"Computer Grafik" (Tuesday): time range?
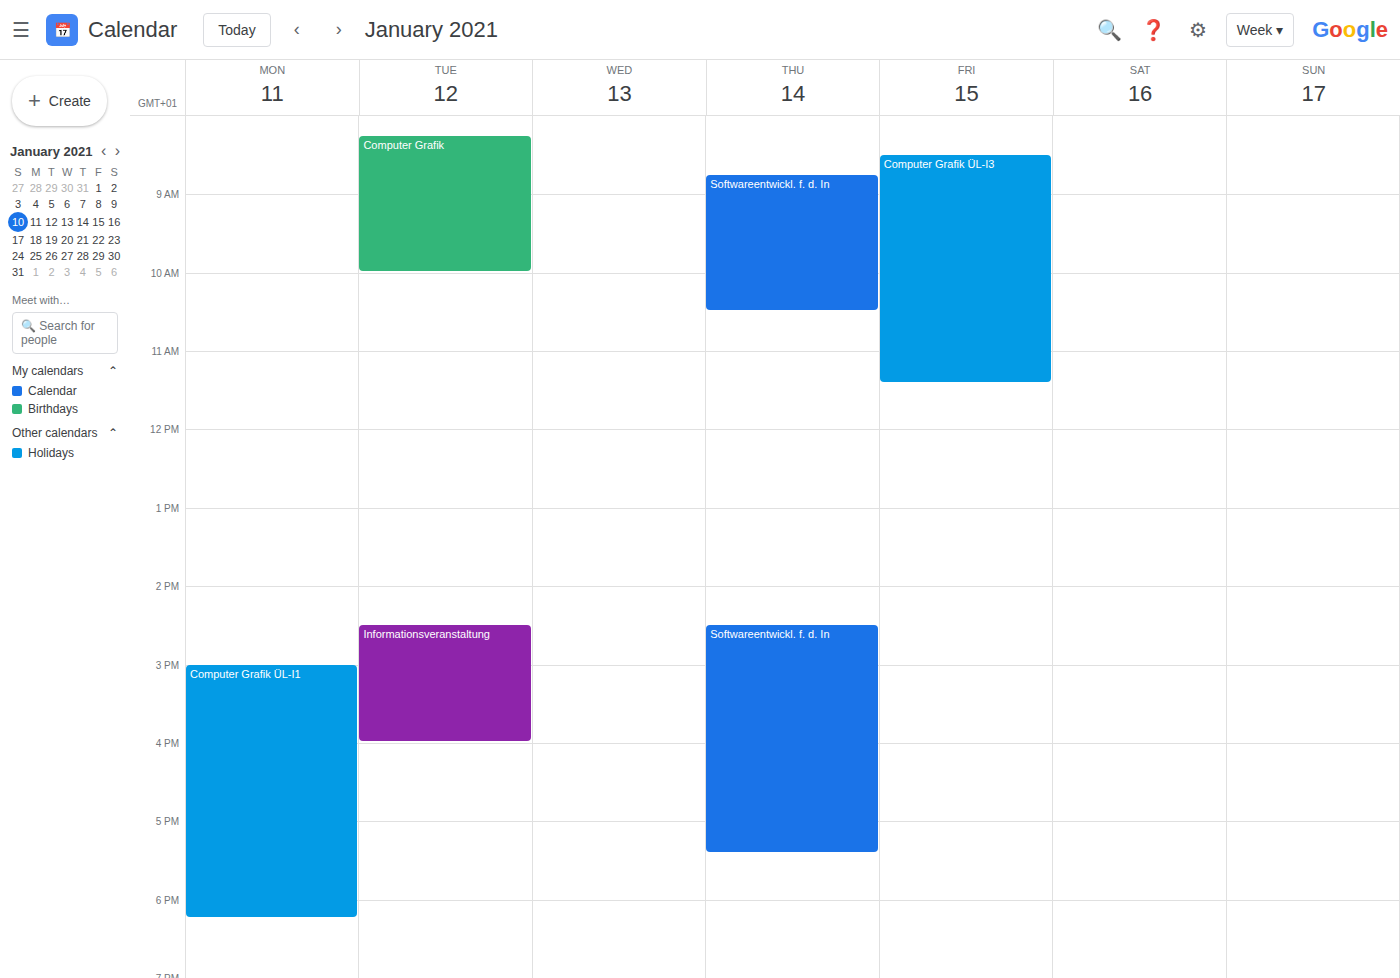
8:15 AM to 10:00 AM